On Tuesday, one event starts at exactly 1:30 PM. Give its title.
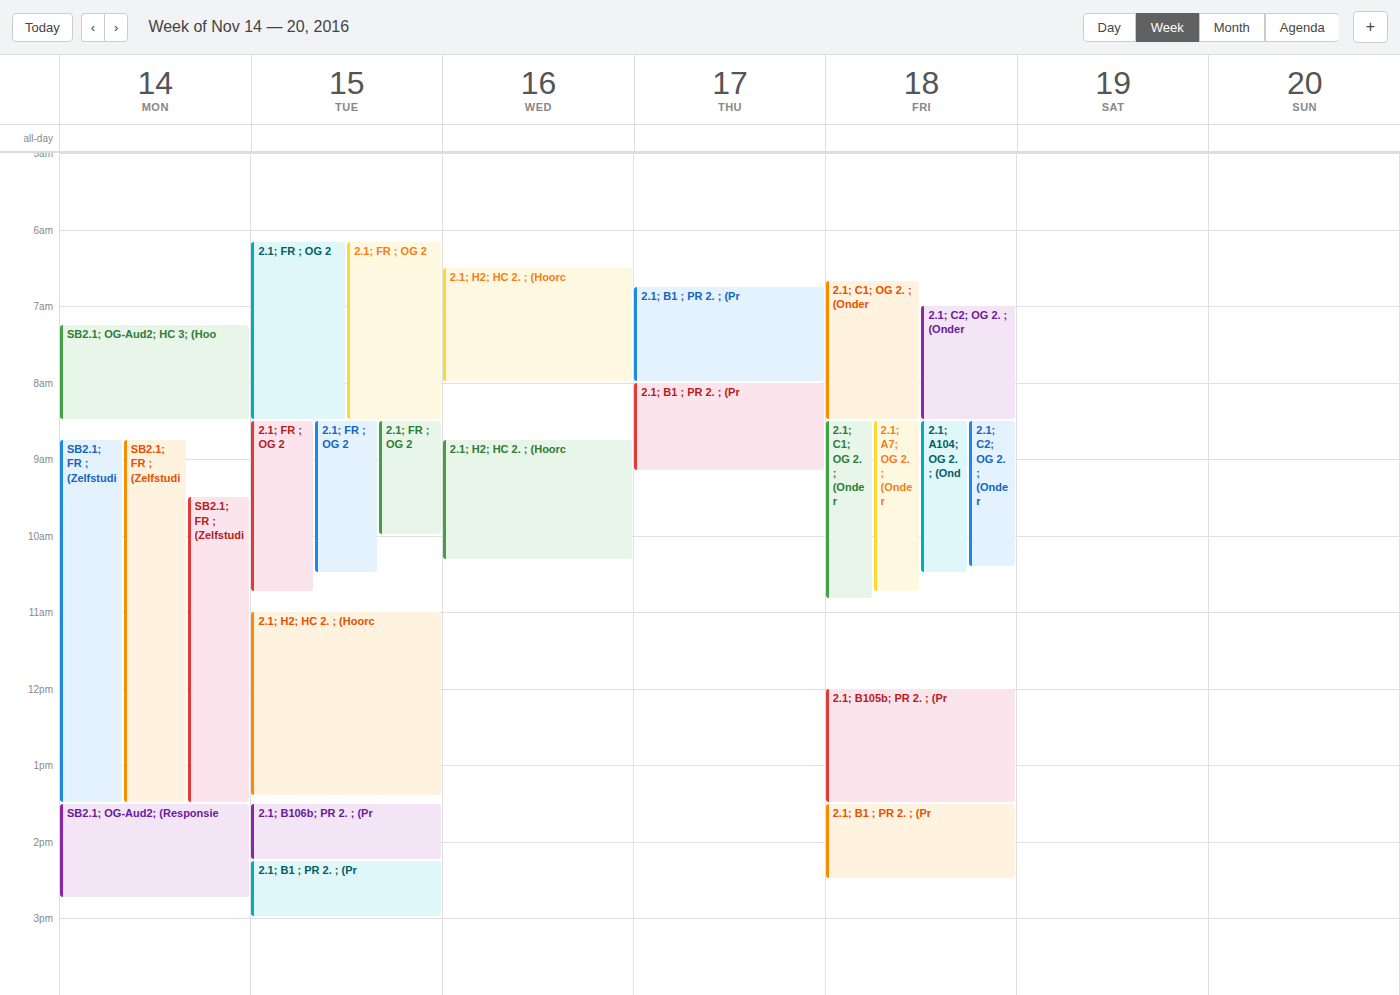
"2.1; B106b; PR 2. ; (Pr"